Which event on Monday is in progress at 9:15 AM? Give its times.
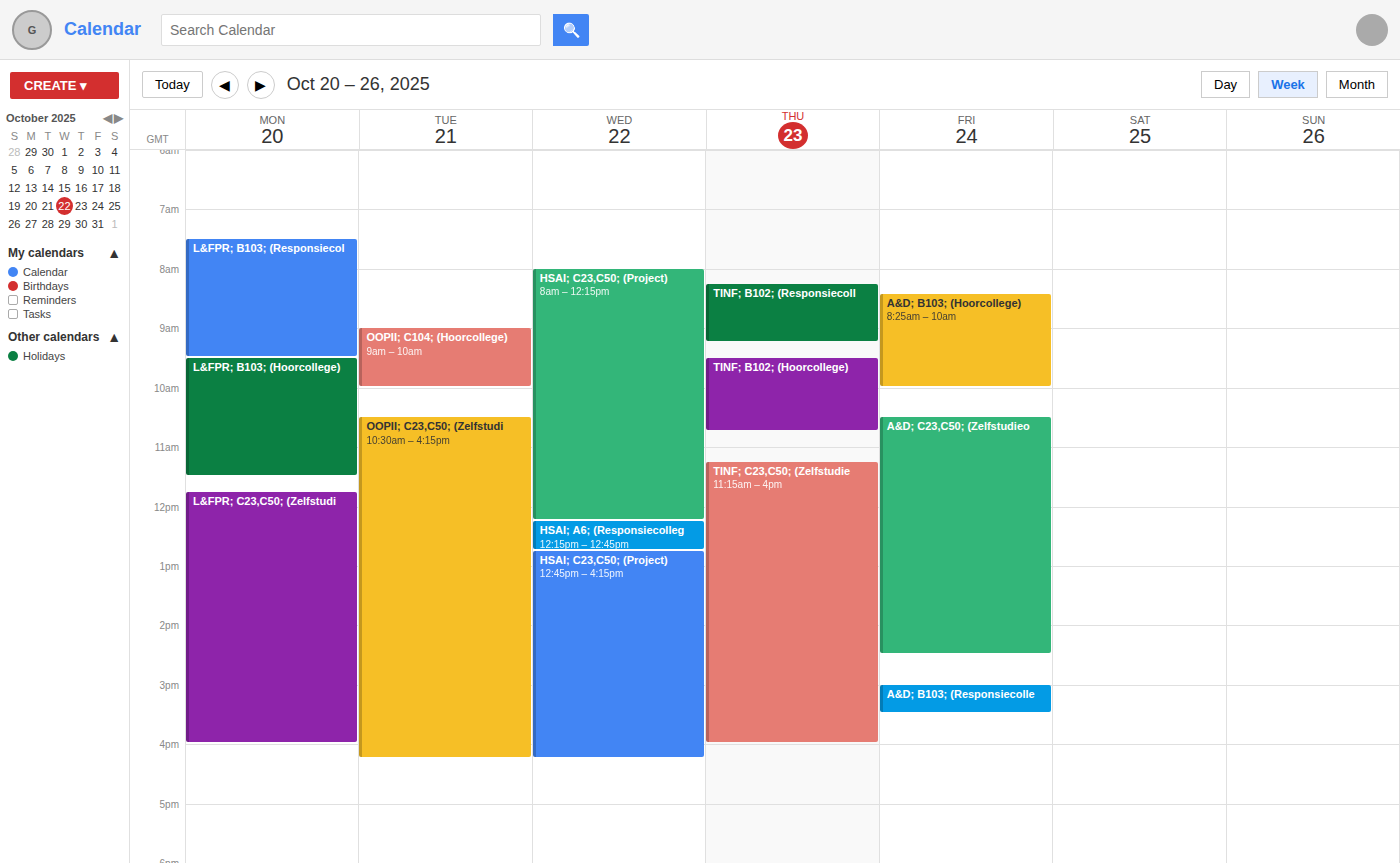
"L&FPR; B103; (Responsiecol", 7:30 AM to 9:30 AM